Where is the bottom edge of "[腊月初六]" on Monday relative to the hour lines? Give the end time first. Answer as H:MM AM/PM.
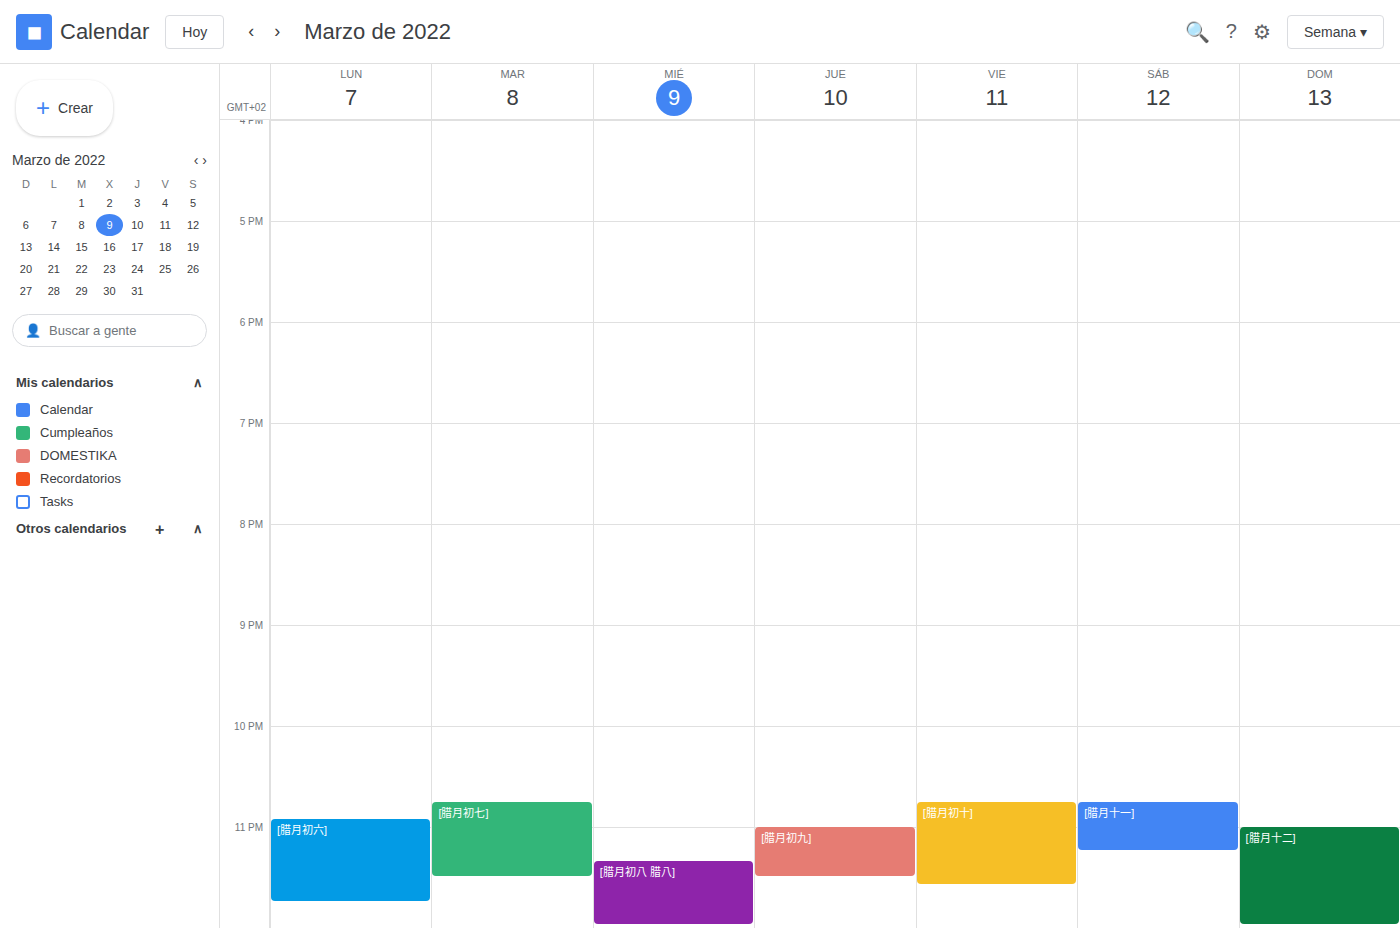
11:45 PM -- neither: three quarters of the way from the 11 PM line to the 12 AM line.